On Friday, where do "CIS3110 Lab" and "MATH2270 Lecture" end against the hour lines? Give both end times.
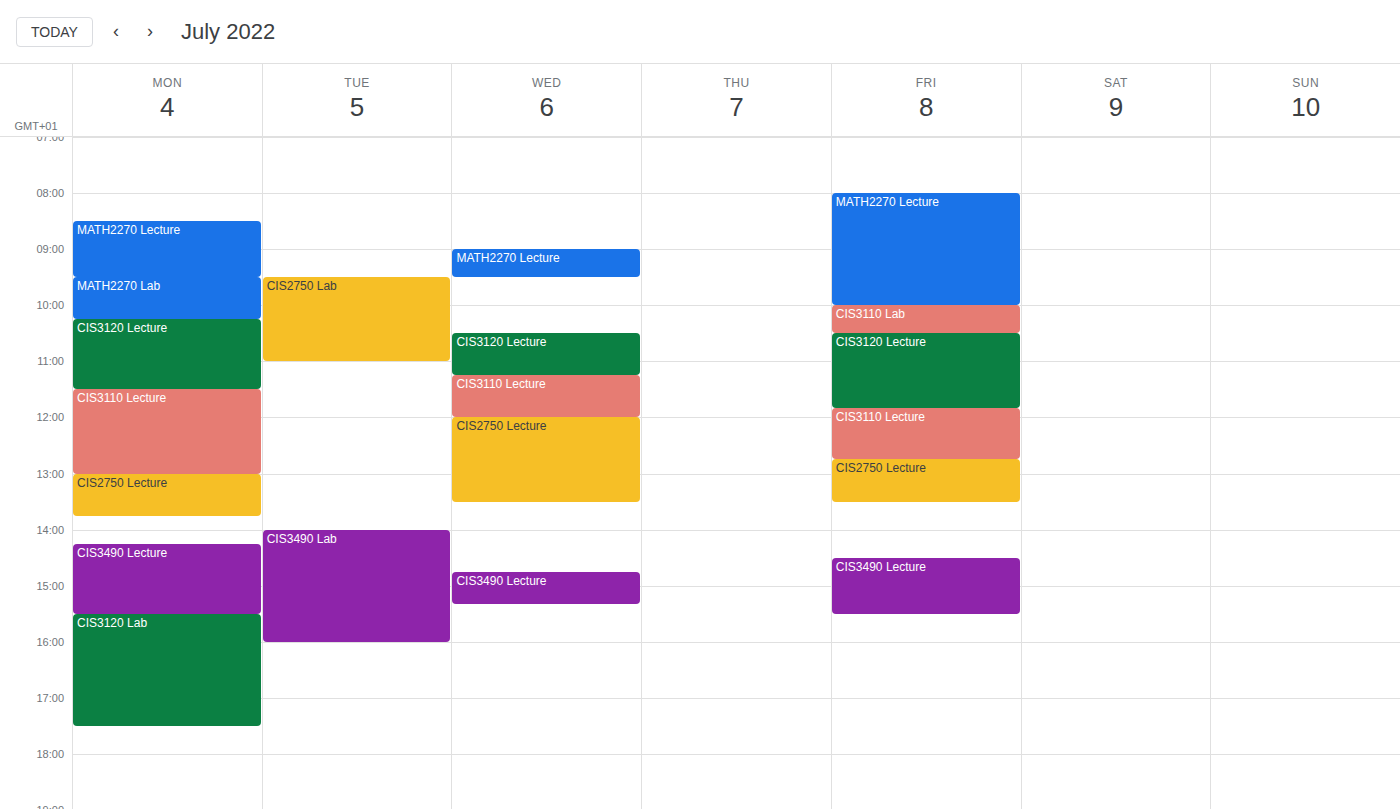
"CIS3110 Lab": 10:30 AM, halfway between the 10 AM and 11 AM lines. "MATH2270 Lecture": 10:00 AM, exactly on the 10 AM line.